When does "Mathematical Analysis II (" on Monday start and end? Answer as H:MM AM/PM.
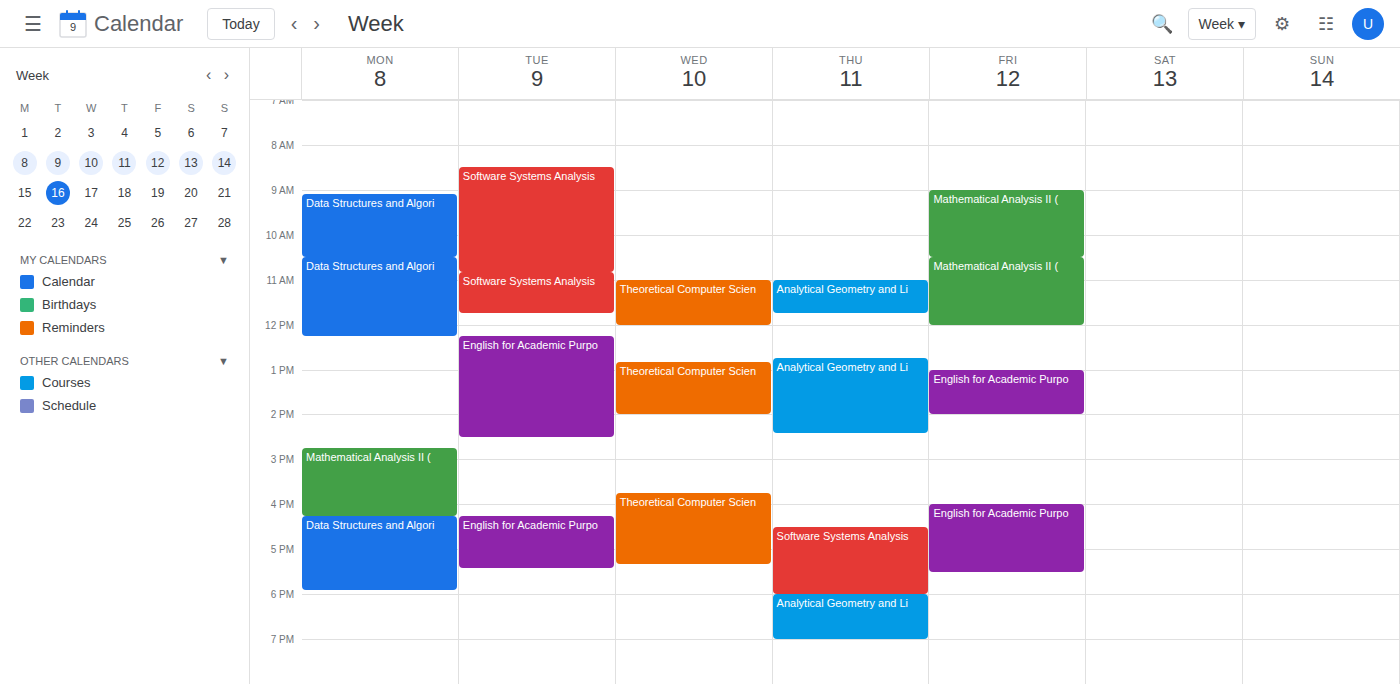
2:45 PM to 4:15 PM